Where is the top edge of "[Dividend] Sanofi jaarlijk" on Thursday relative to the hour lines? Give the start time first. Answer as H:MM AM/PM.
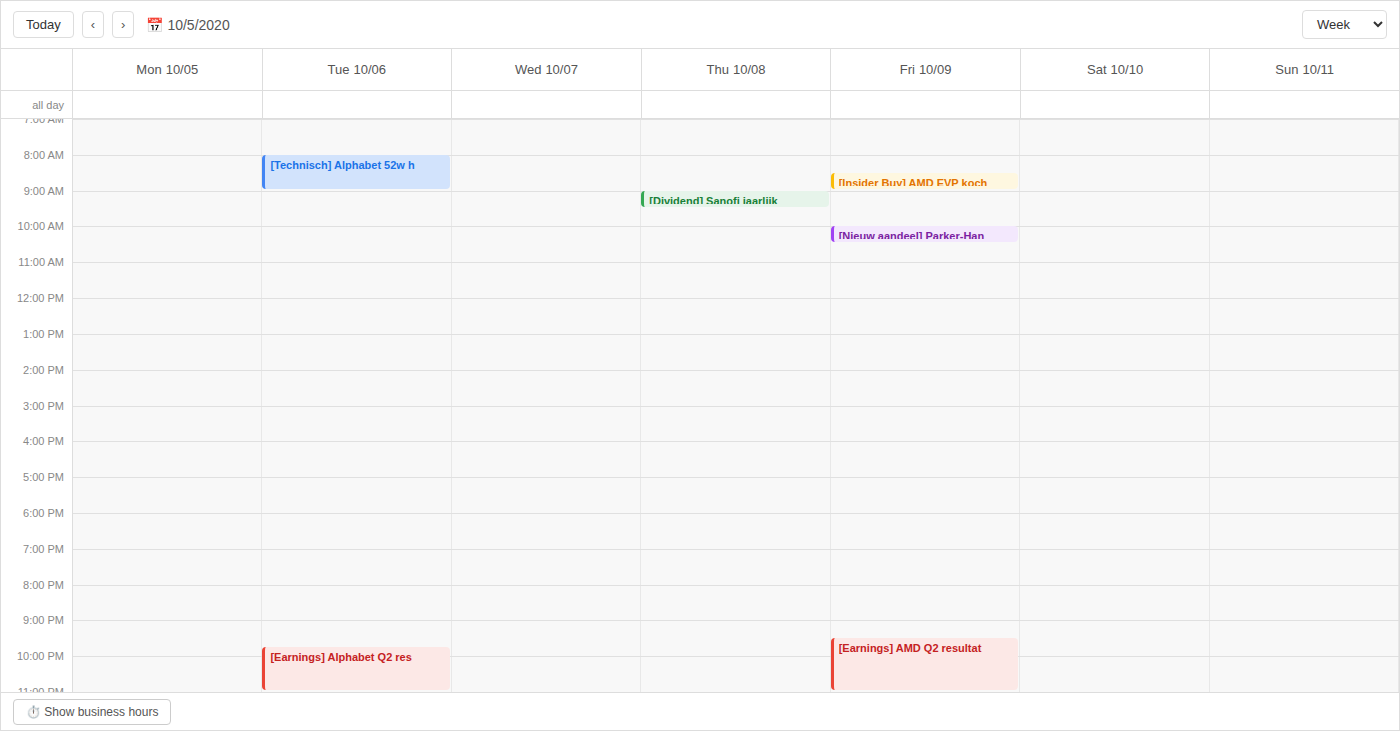
9:00 AM -- exactly on the 9 AM line.